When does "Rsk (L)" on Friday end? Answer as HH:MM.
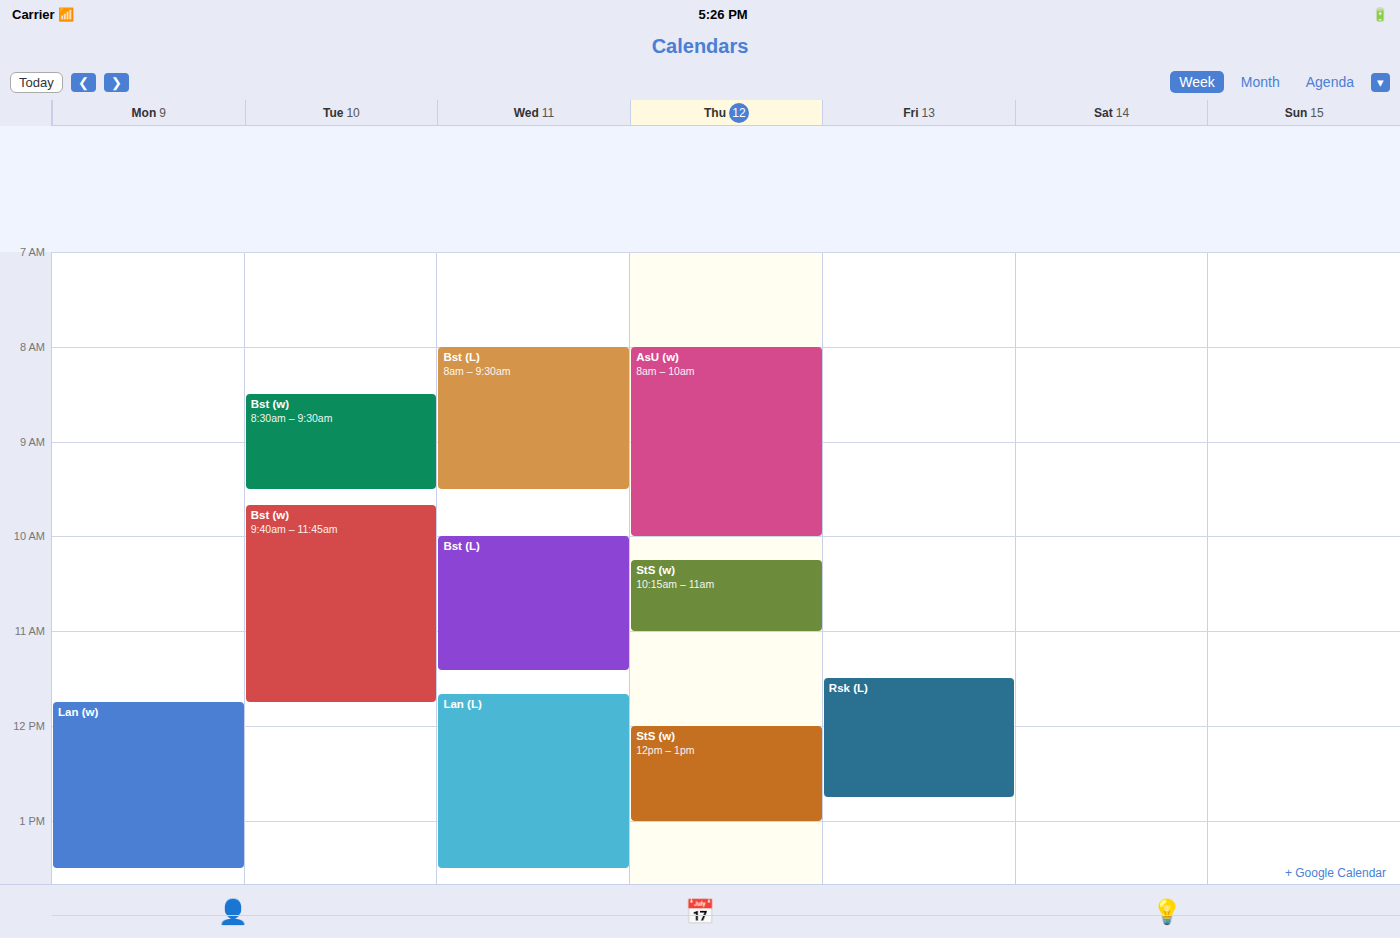
12:45